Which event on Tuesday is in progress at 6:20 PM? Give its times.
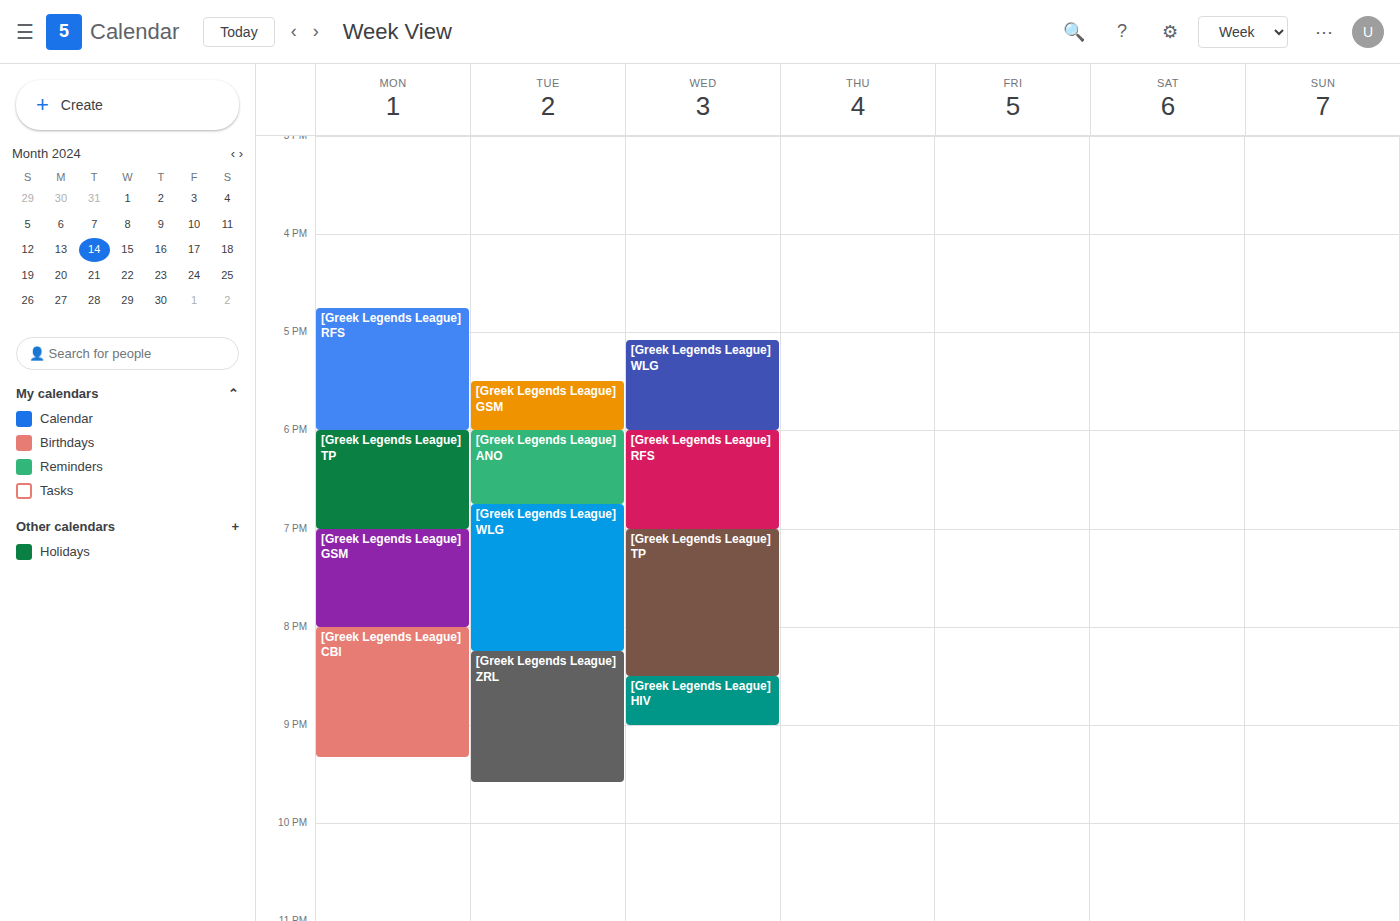
"[Greek Legends League] ANO", 6:00 PM to 6:45 PM